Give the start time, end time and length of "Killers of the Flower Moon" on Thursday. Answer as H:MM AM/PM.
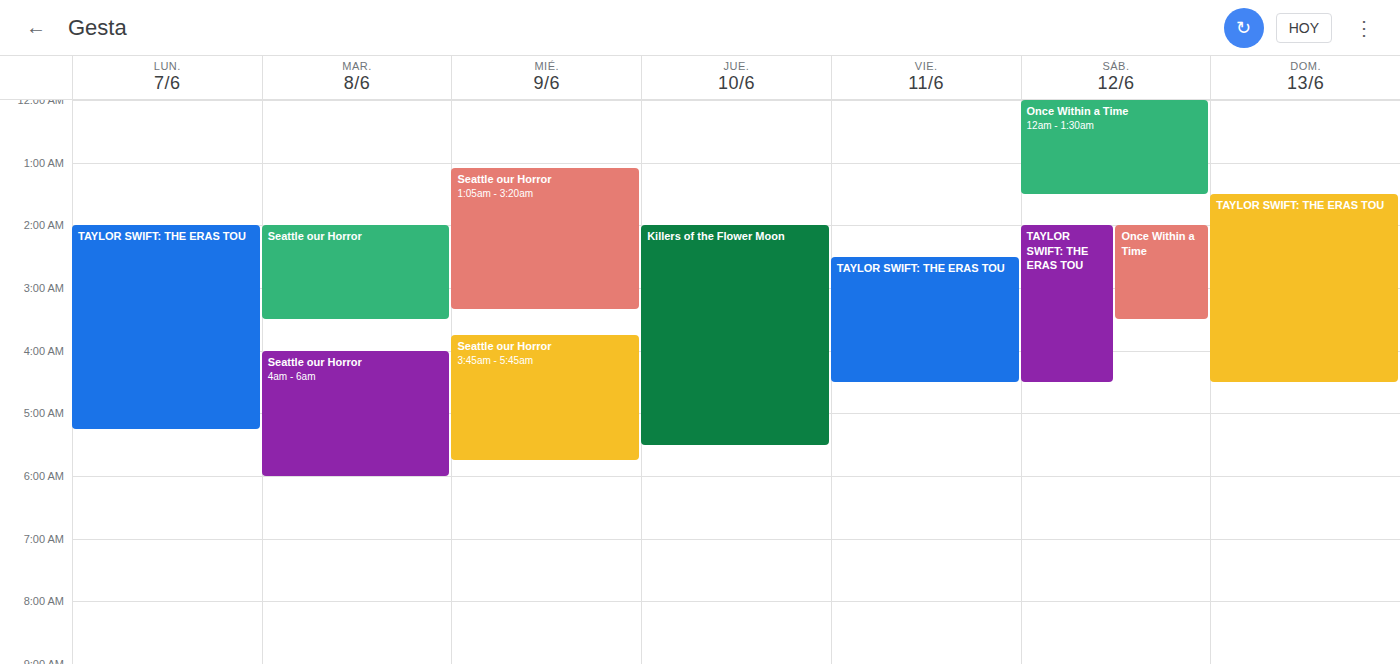
2:00 AM to 5:30 AM, 3 hours 30 minutes